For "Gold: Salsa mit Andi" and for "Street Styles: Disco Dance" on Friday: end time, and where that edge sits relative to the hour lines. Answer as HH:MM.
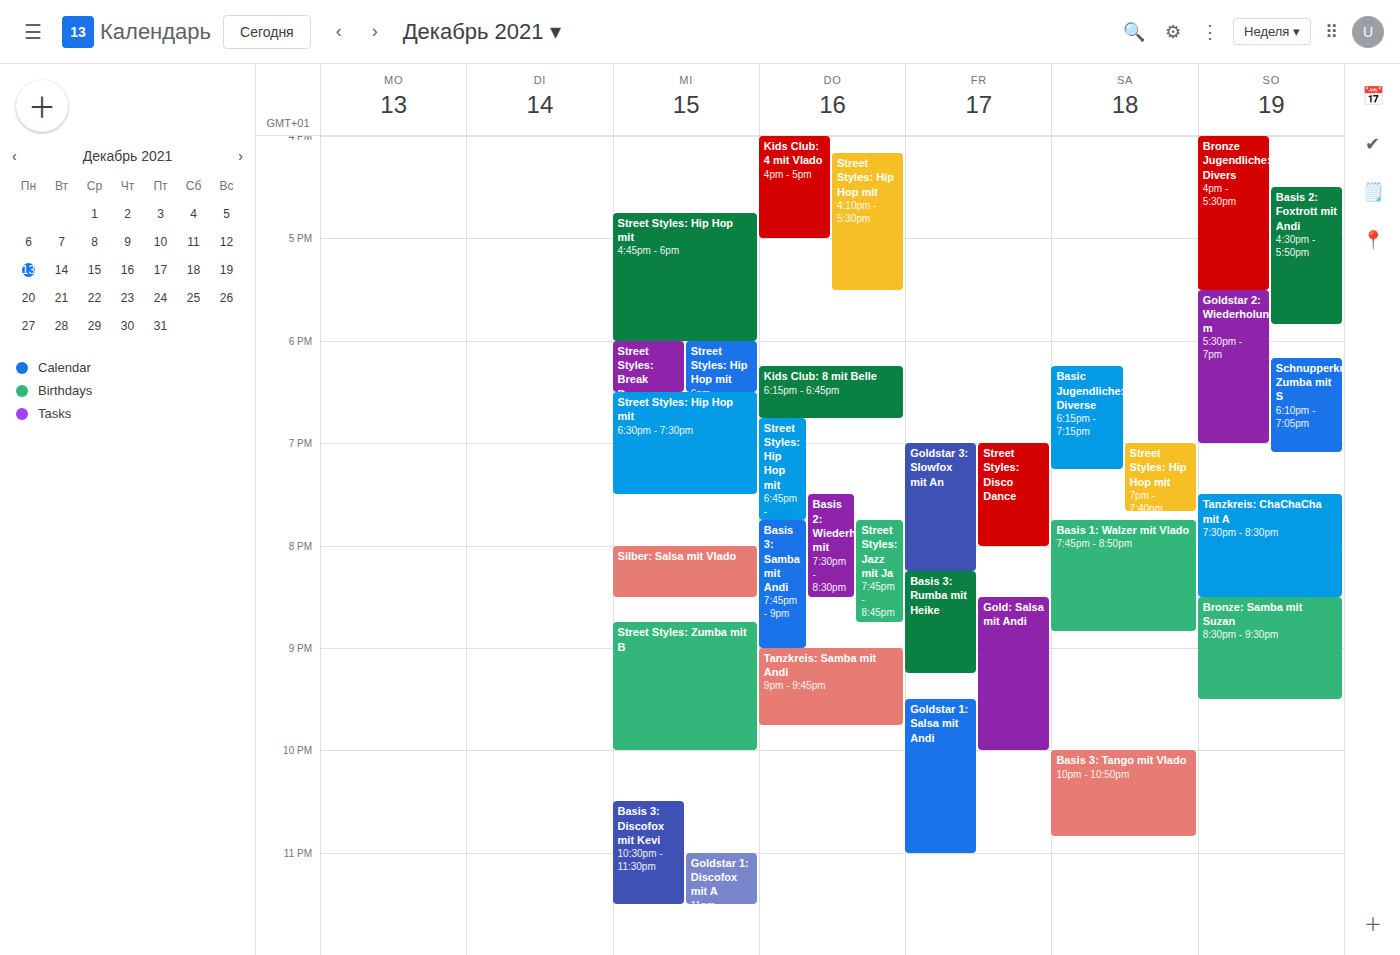
"Gold: Salsa mit Andi": 22:00, exactly on the 22:00 line. "Street Styles: Disco Dance": 20:00, exactly on the 20:00 line.